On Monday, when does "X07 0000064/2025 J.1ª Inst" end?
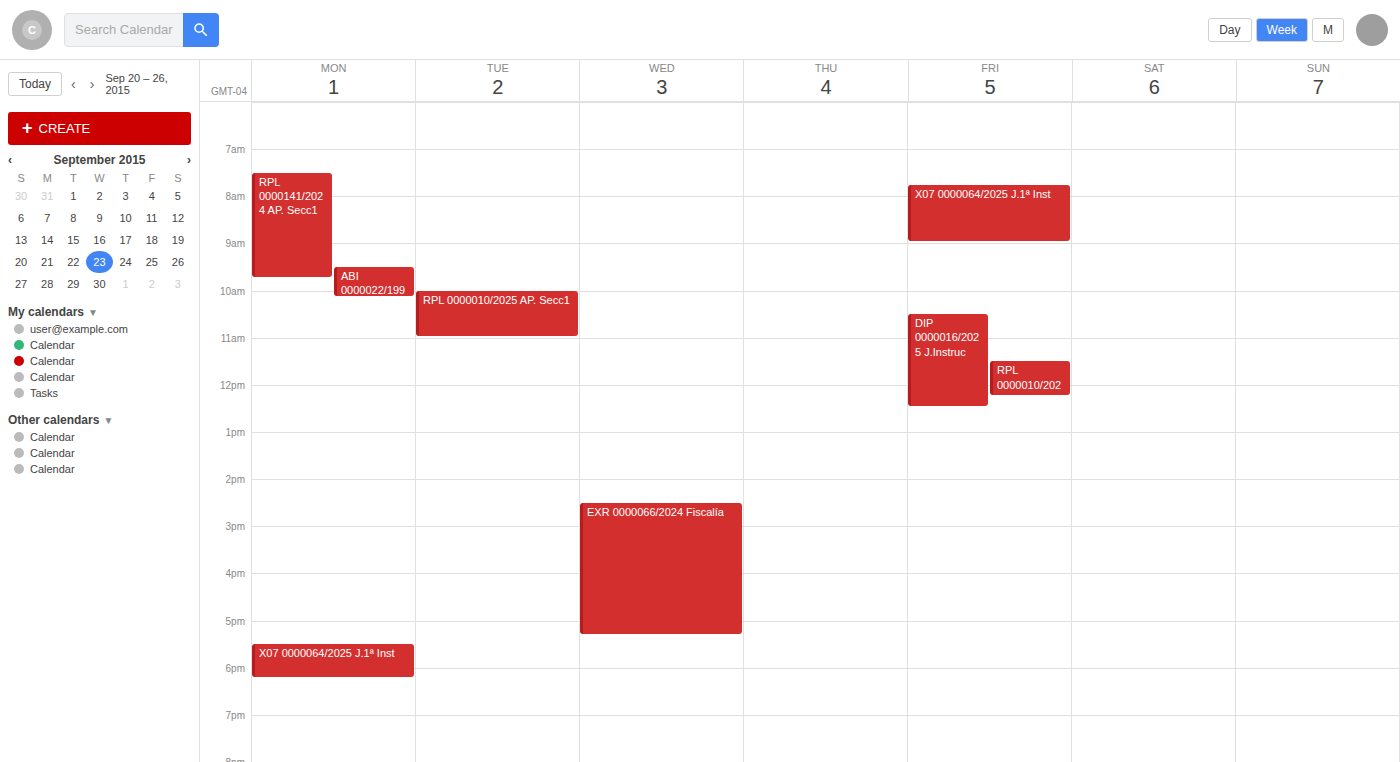
6:15 PM